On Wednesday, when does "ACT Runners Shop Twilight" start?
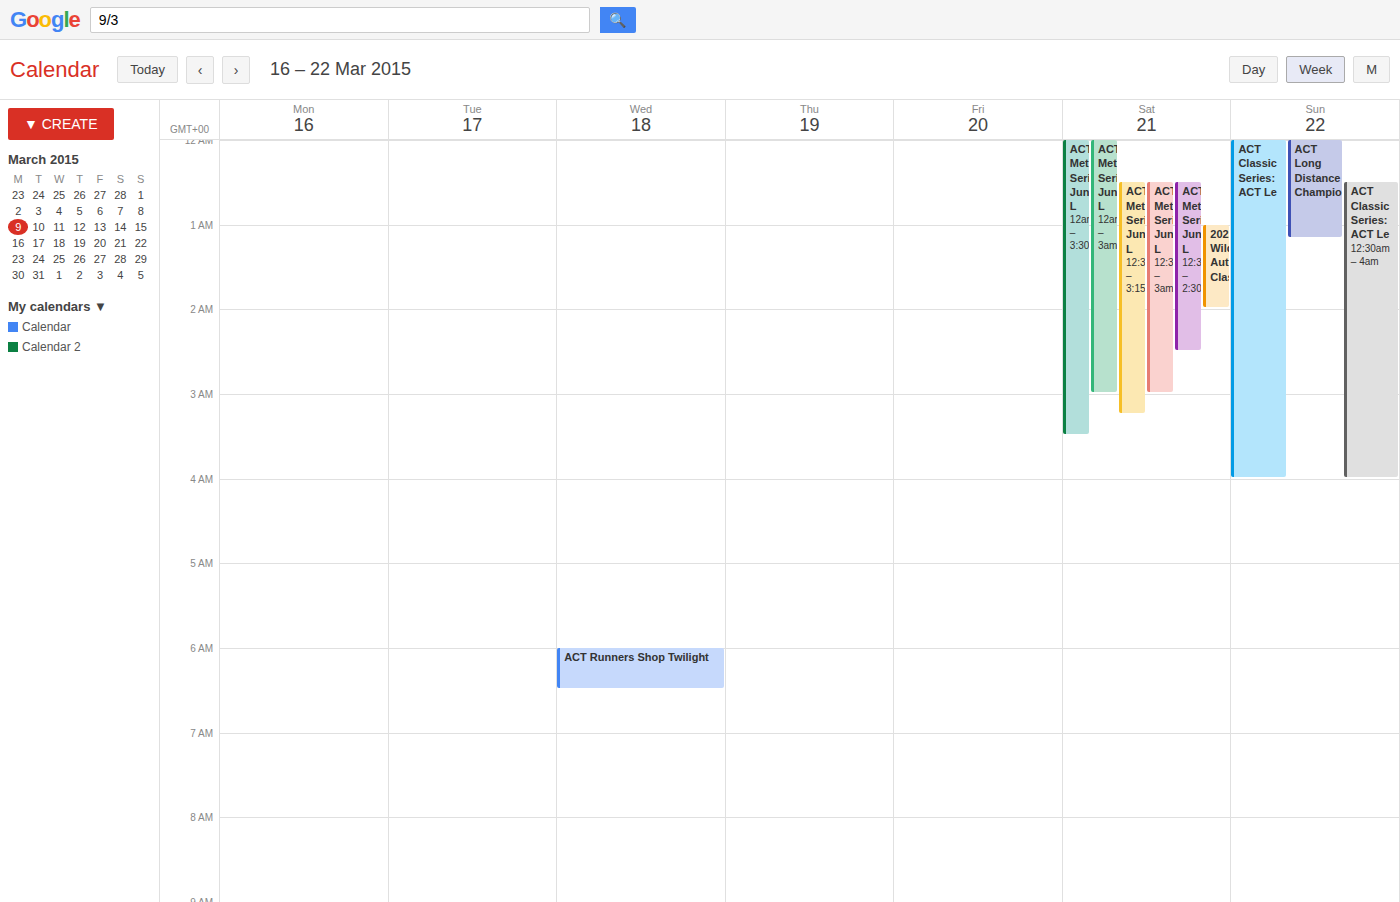
6:00 AM